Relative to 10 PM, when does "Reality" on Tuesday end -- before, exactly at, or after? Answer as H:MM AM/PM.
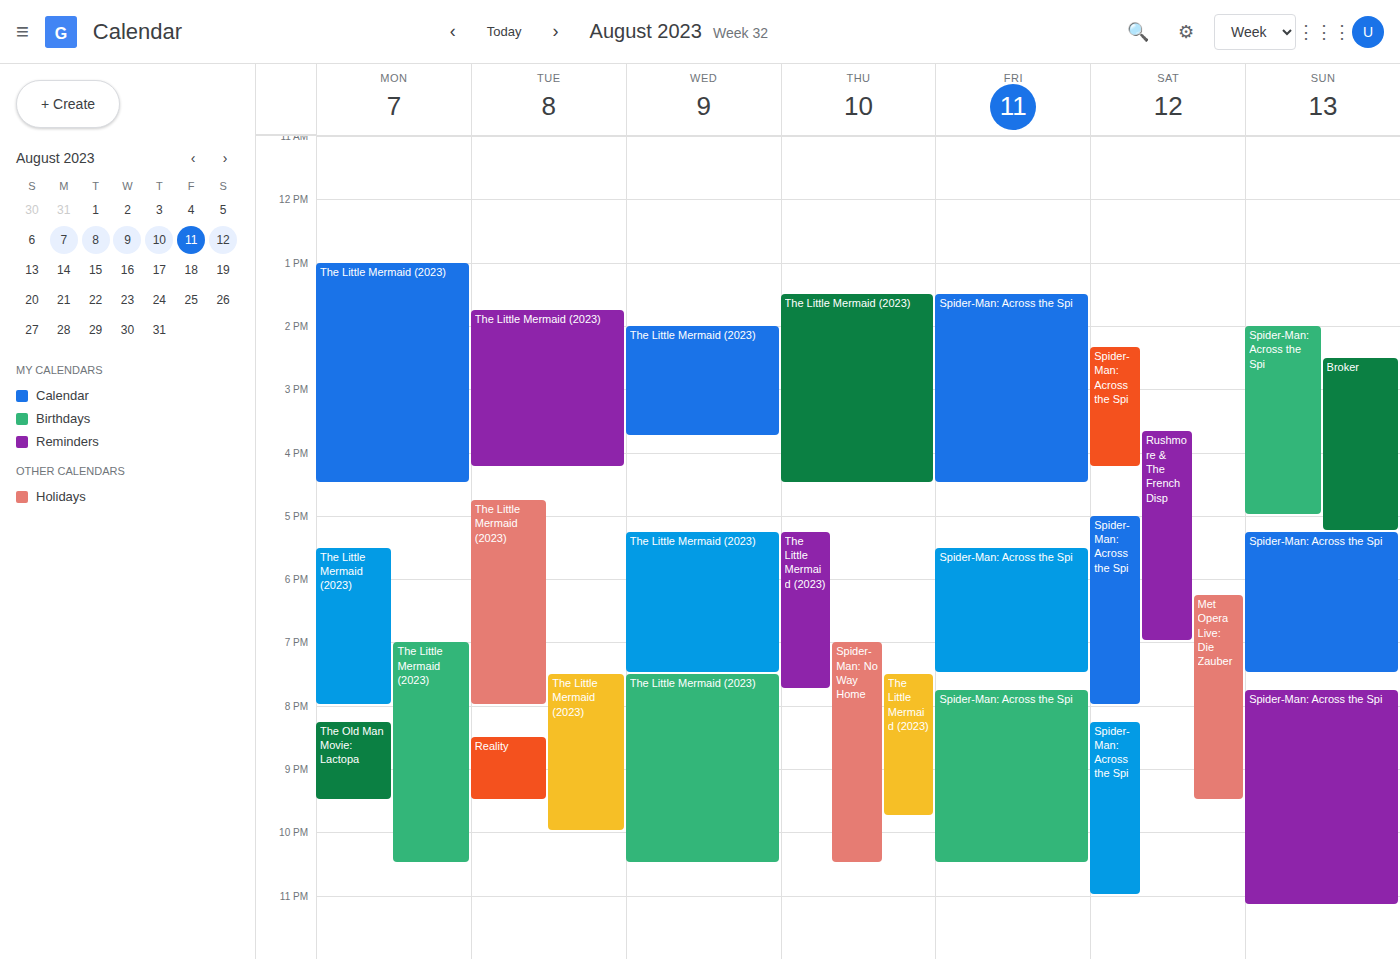
9:30 PM -- before 10 PM, 30 minutes above the 10 PM line.